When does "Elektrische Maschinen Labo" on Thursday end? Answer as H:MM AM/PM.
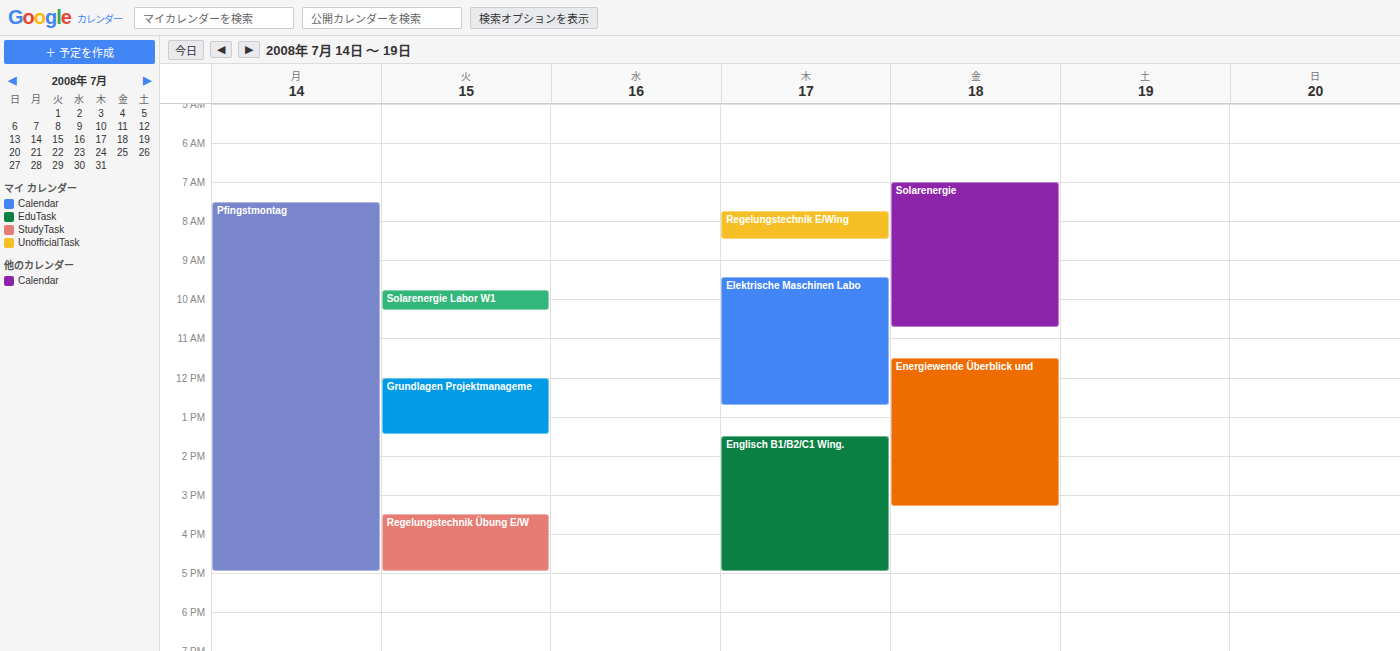
12:45 PM